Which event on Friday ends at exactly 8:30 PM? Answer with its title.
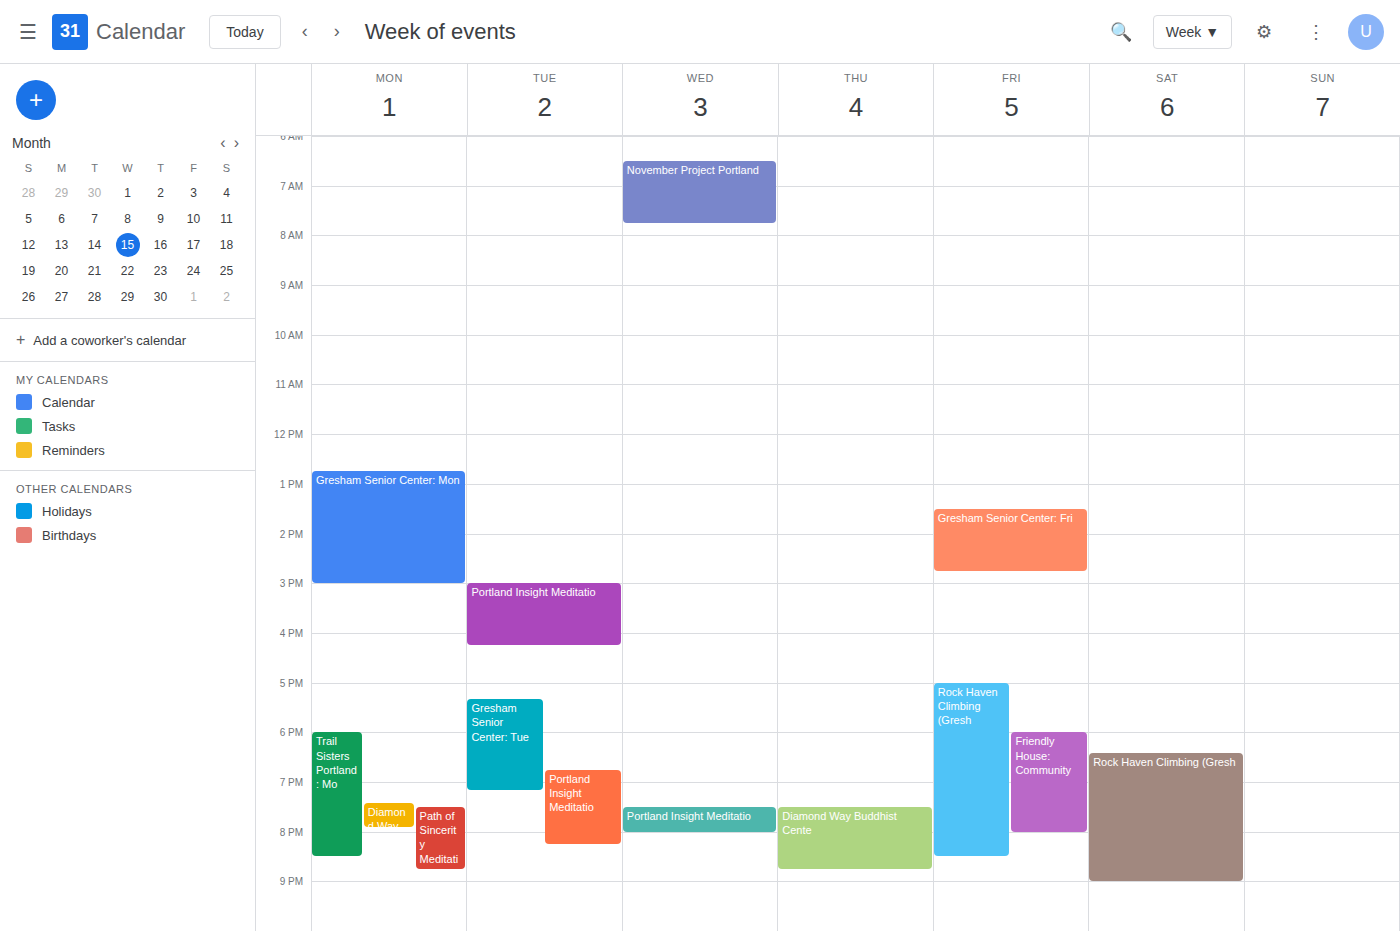
"Rock Haven Climbing (Gresh"